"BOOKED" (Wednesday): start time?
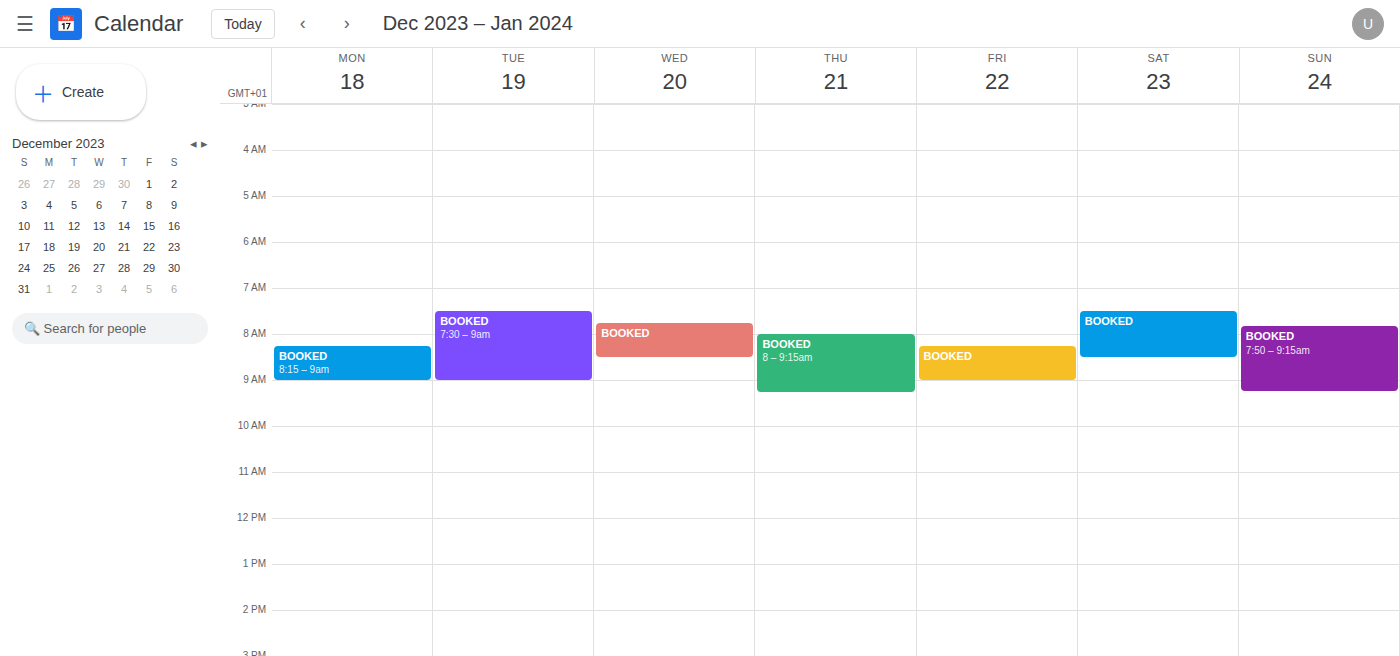
7:45 AM